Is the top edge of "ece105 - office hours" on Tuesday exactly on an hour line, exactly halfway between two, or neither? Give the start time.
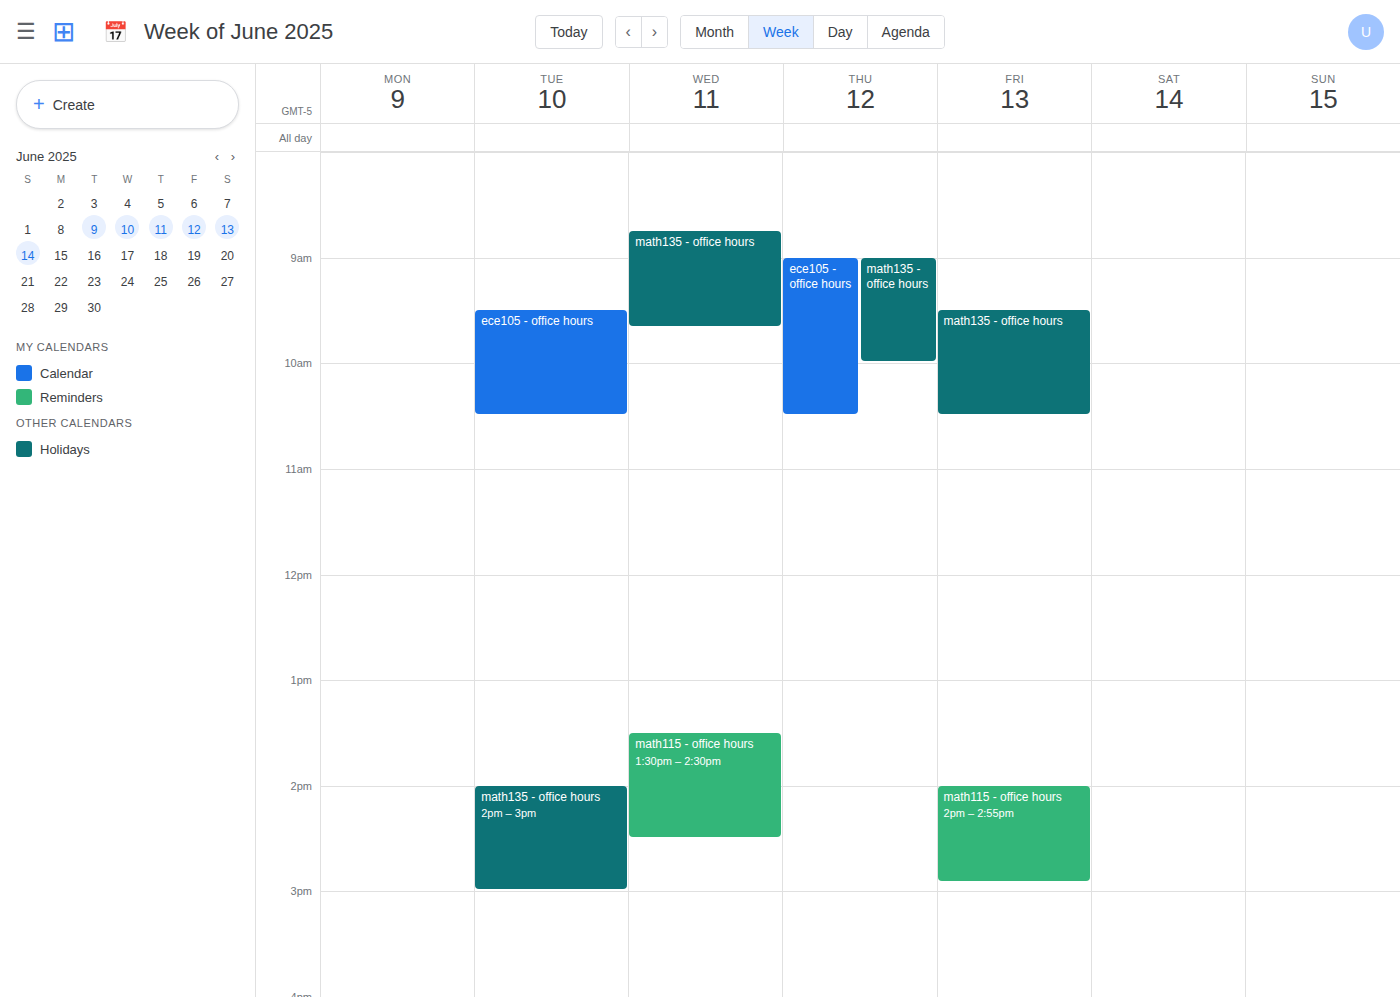
9:30 AM -- halfway between the 9 AM and 10 AM lines.